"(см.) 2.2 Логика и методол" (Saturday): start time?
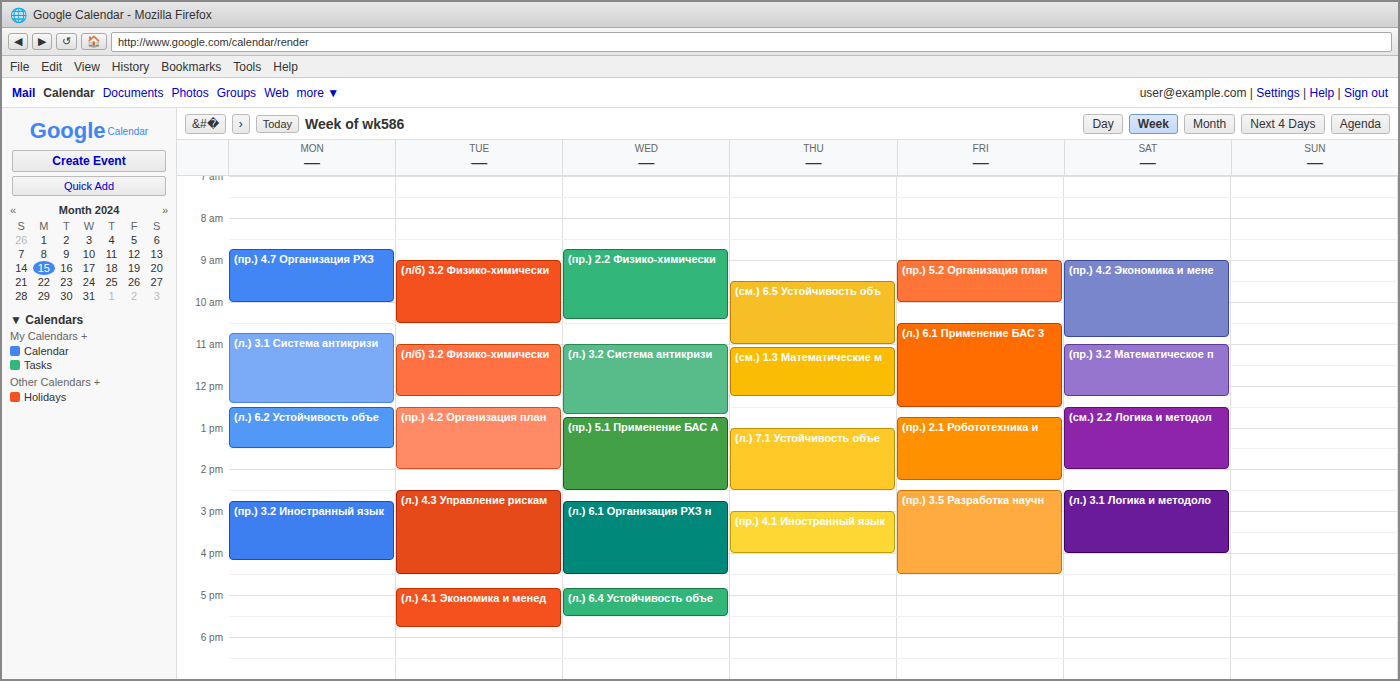
12:30